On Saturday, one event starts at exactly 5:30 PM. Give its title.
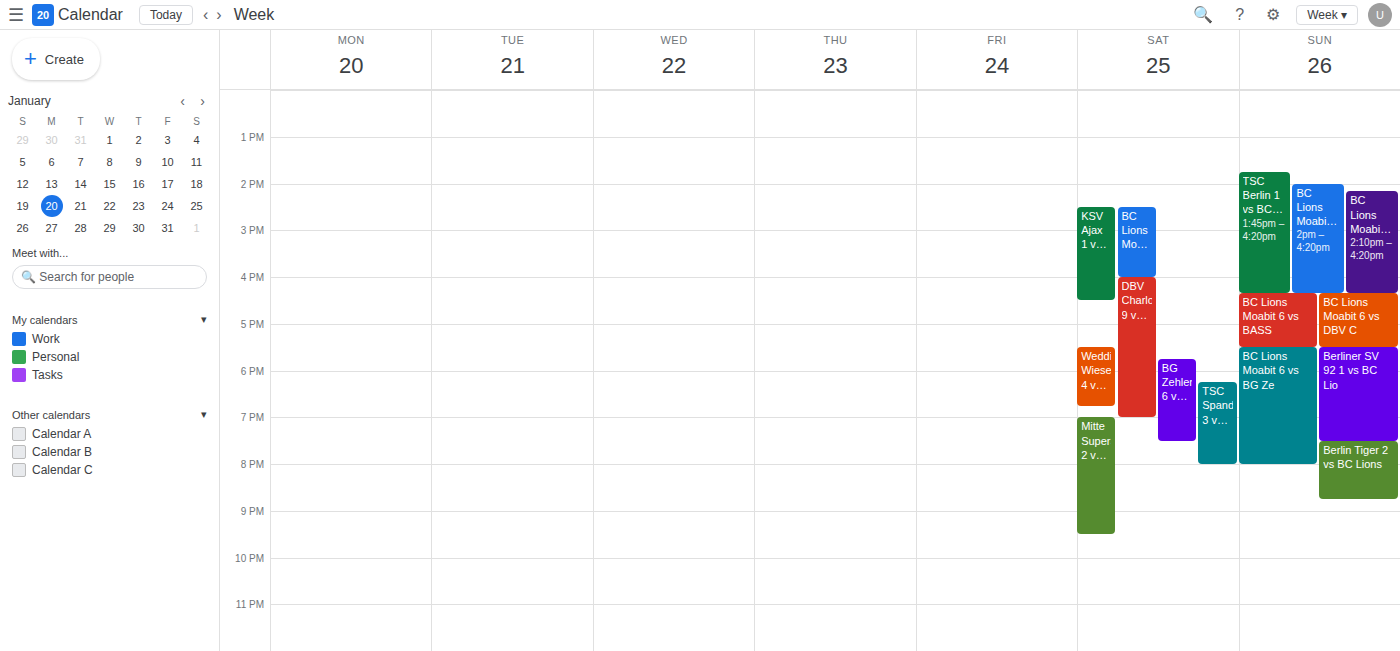
"Weddinger Wiesel 4 vs BC L"